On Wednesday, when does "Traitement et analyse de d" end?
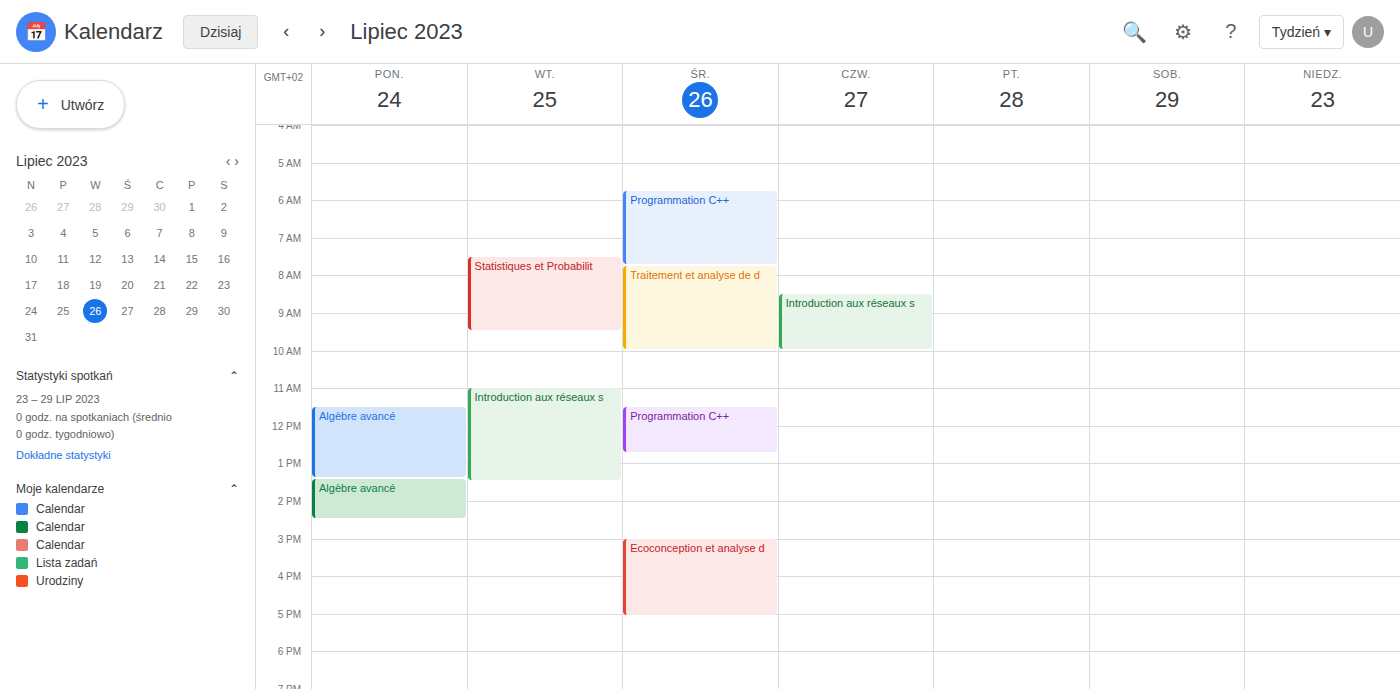
10:00 AM